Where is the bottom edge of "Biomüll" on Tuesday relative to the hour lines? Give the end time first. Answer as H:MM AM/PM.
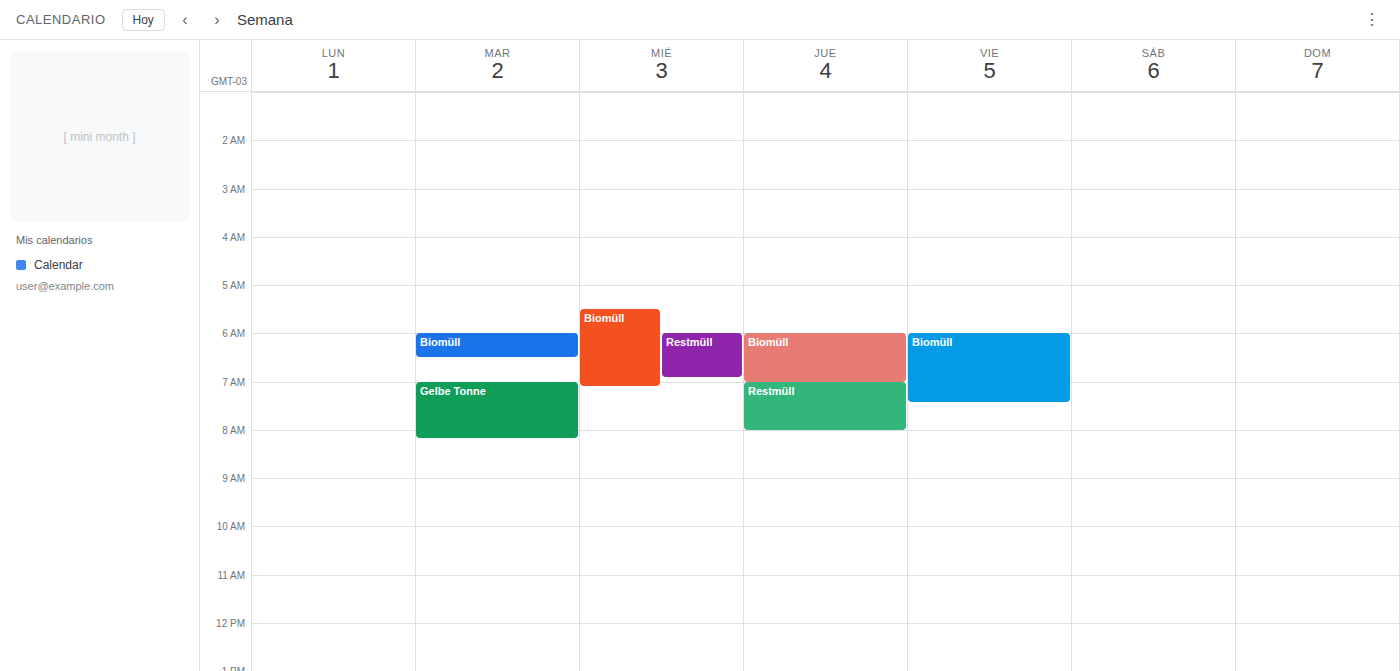
6:30 AM -- halfway between the 6 AM and 7 AM lines.